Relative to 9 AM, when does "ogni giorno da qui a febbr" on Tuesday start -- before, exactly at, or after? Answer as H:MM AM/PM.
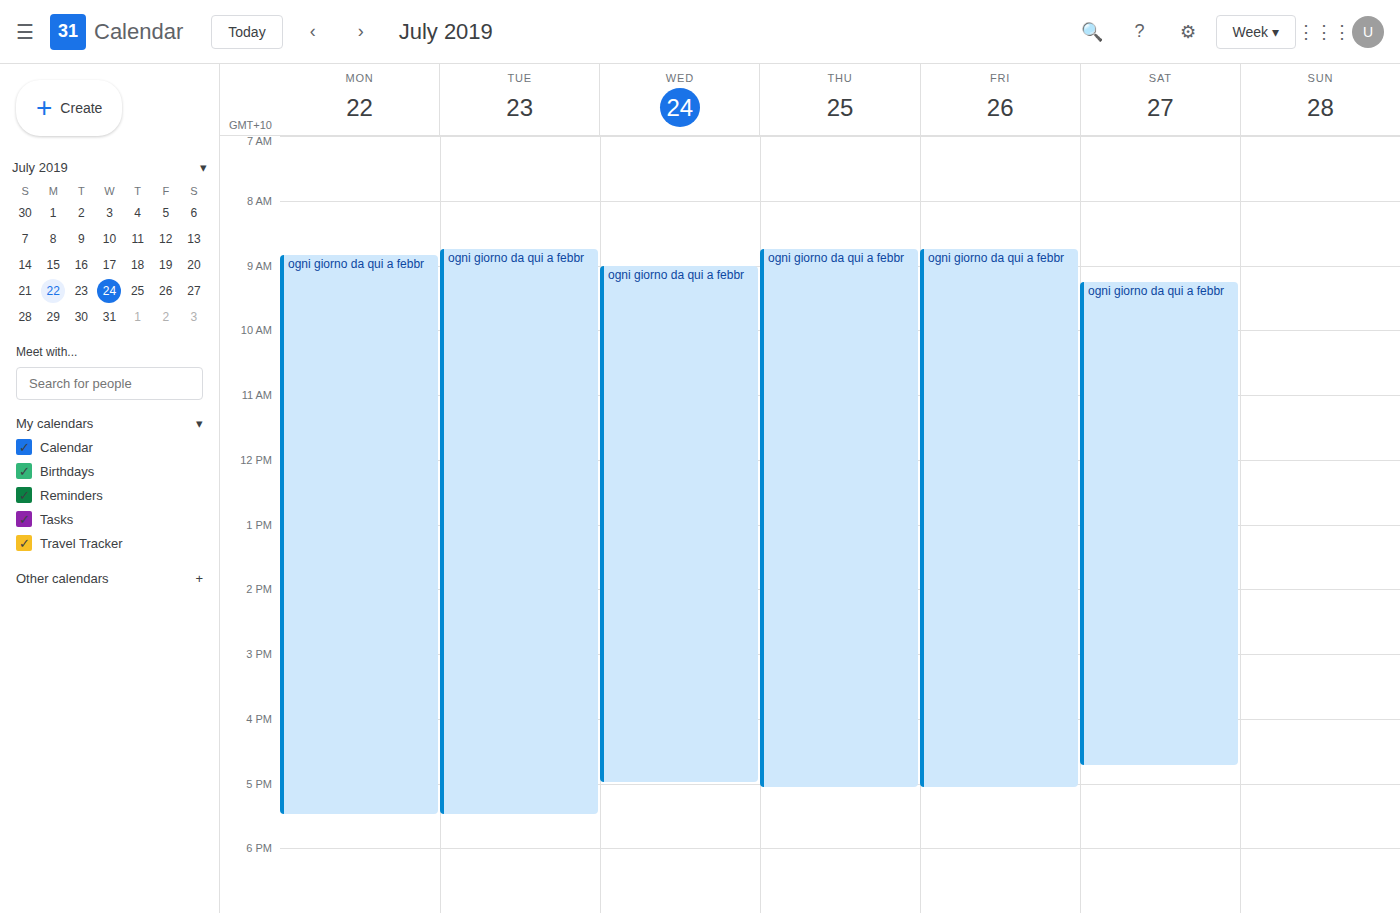
8:45 AM -- before 9 AM, 15 minutes above the 9 AM line.